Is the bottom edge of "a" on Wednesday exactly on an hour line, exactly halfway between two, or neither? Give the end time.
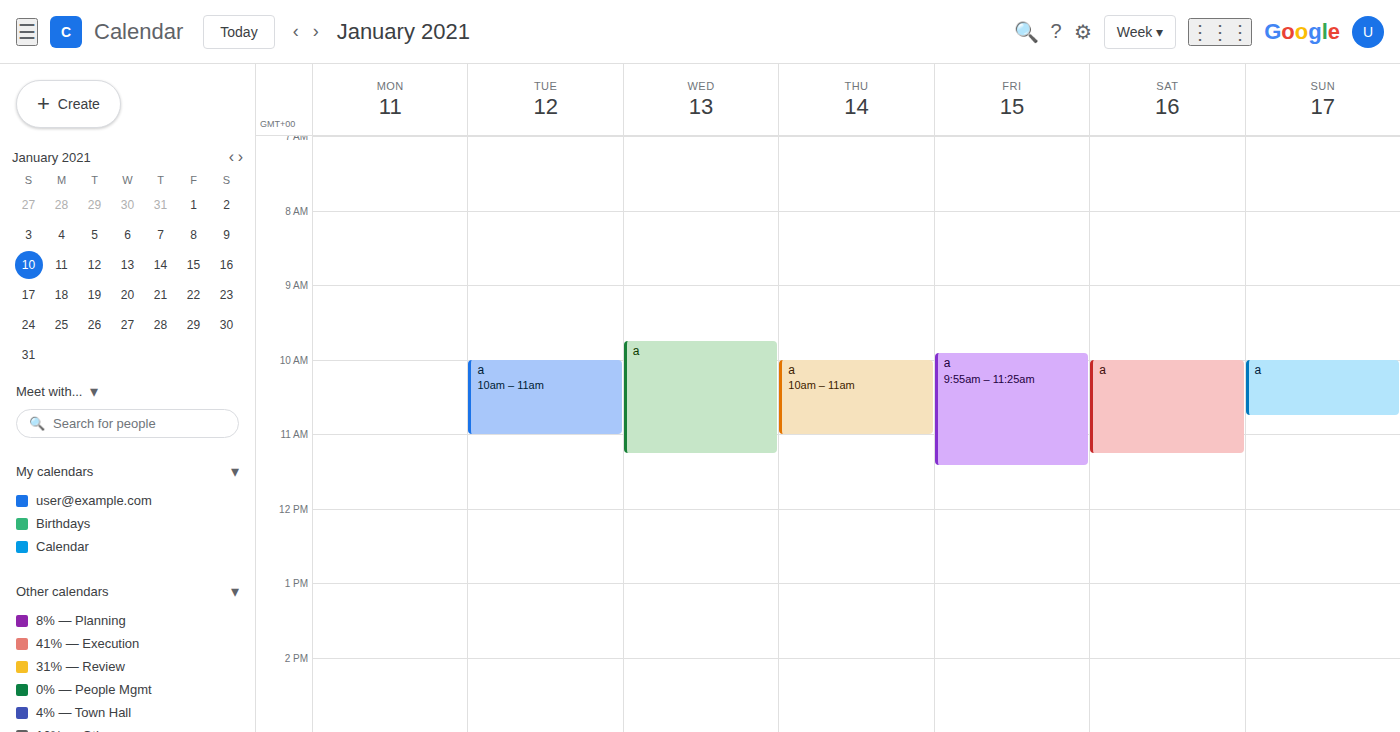
11:15 AM -- neither: a quarter of the way from the 11 AM line to the 12 PM line.